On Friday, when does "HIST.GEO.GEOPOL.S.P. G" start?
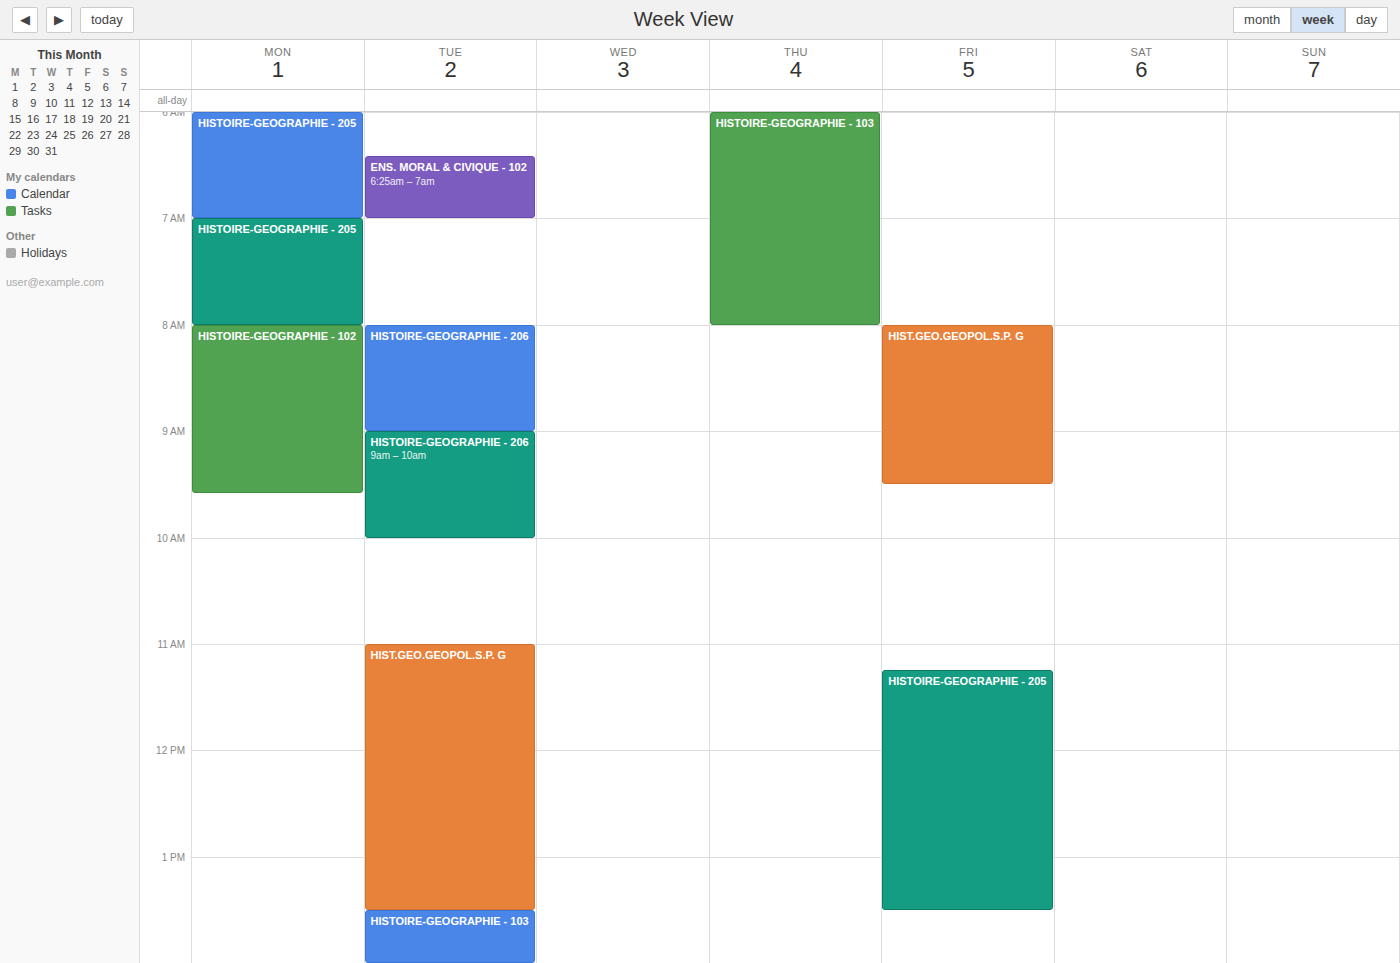
8:00 AM